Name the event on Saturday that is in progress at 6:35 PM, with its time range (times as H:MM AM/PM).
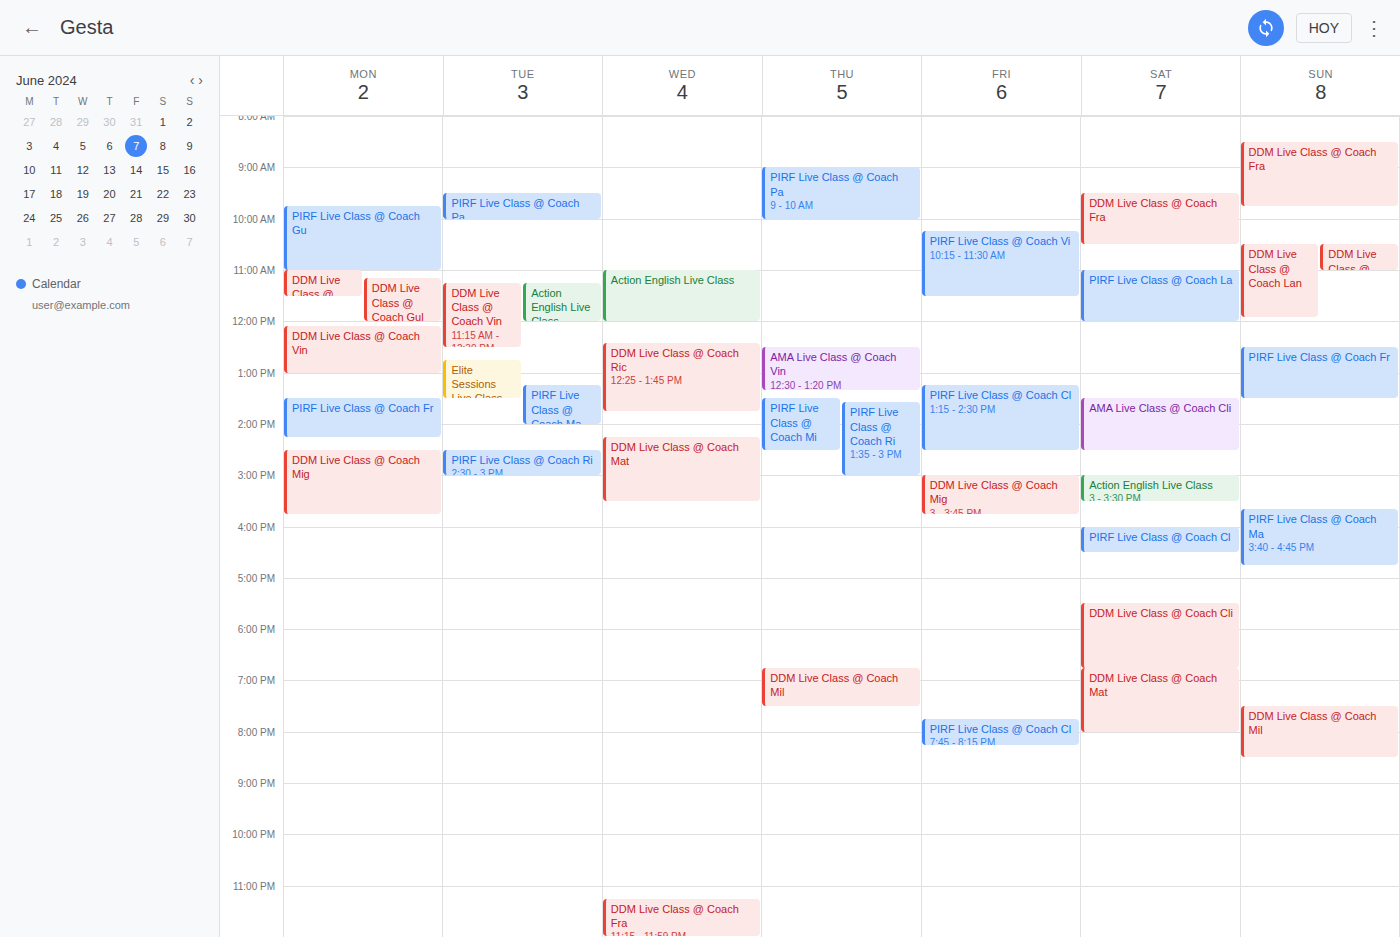
"DDM Live Class @ Coach Cli", 5:30 PM to 6:45 PM